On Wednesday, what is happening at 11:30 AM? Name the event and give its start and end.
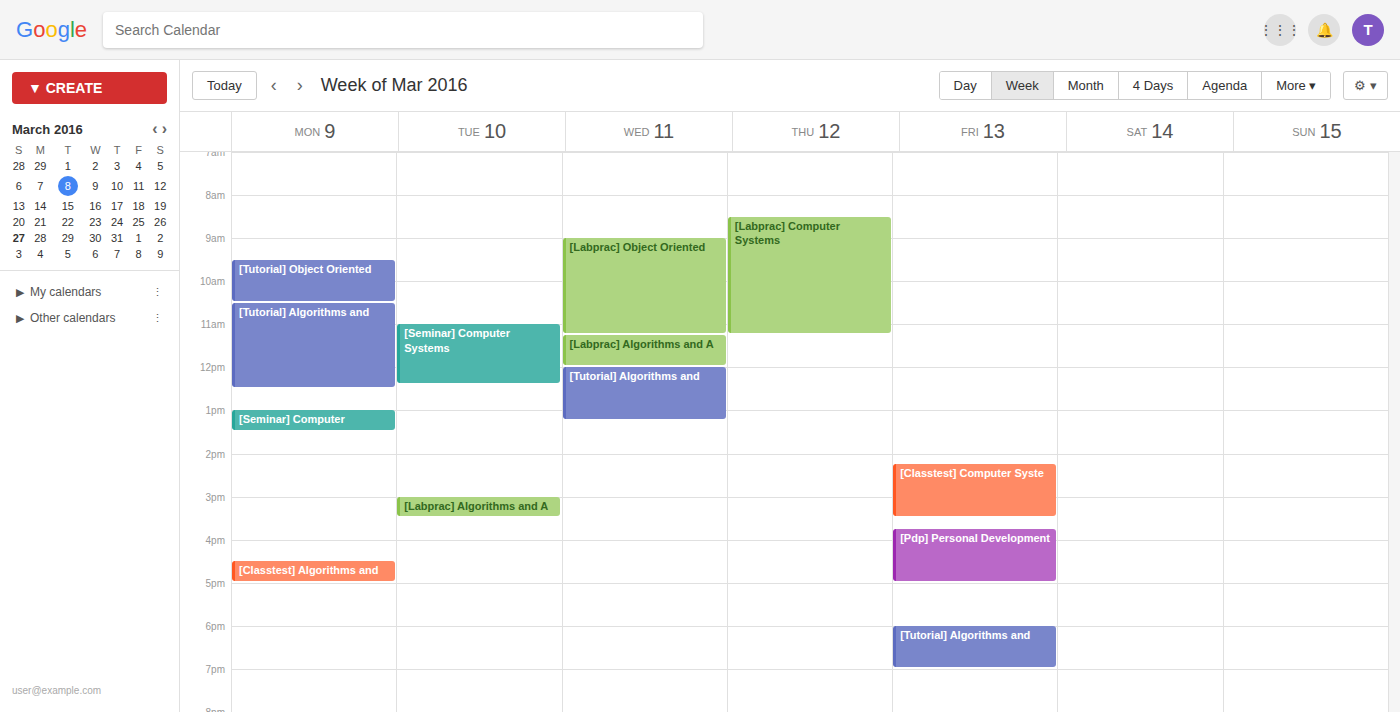
"[Labprac] Algorithms and A", 11:15 AM to 12:00 PM